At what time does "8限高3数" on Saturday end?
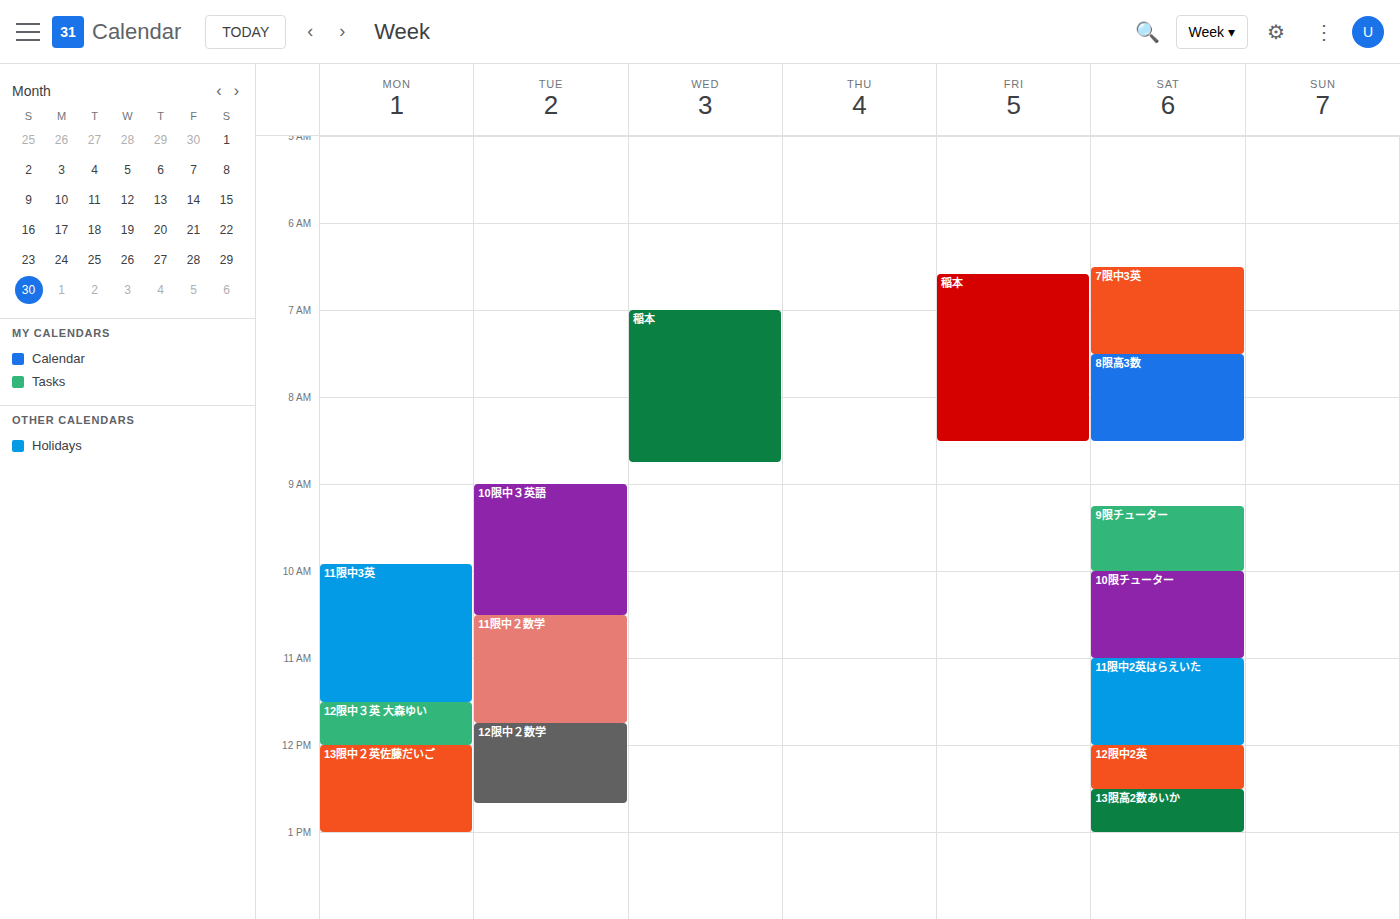
8:30 AM